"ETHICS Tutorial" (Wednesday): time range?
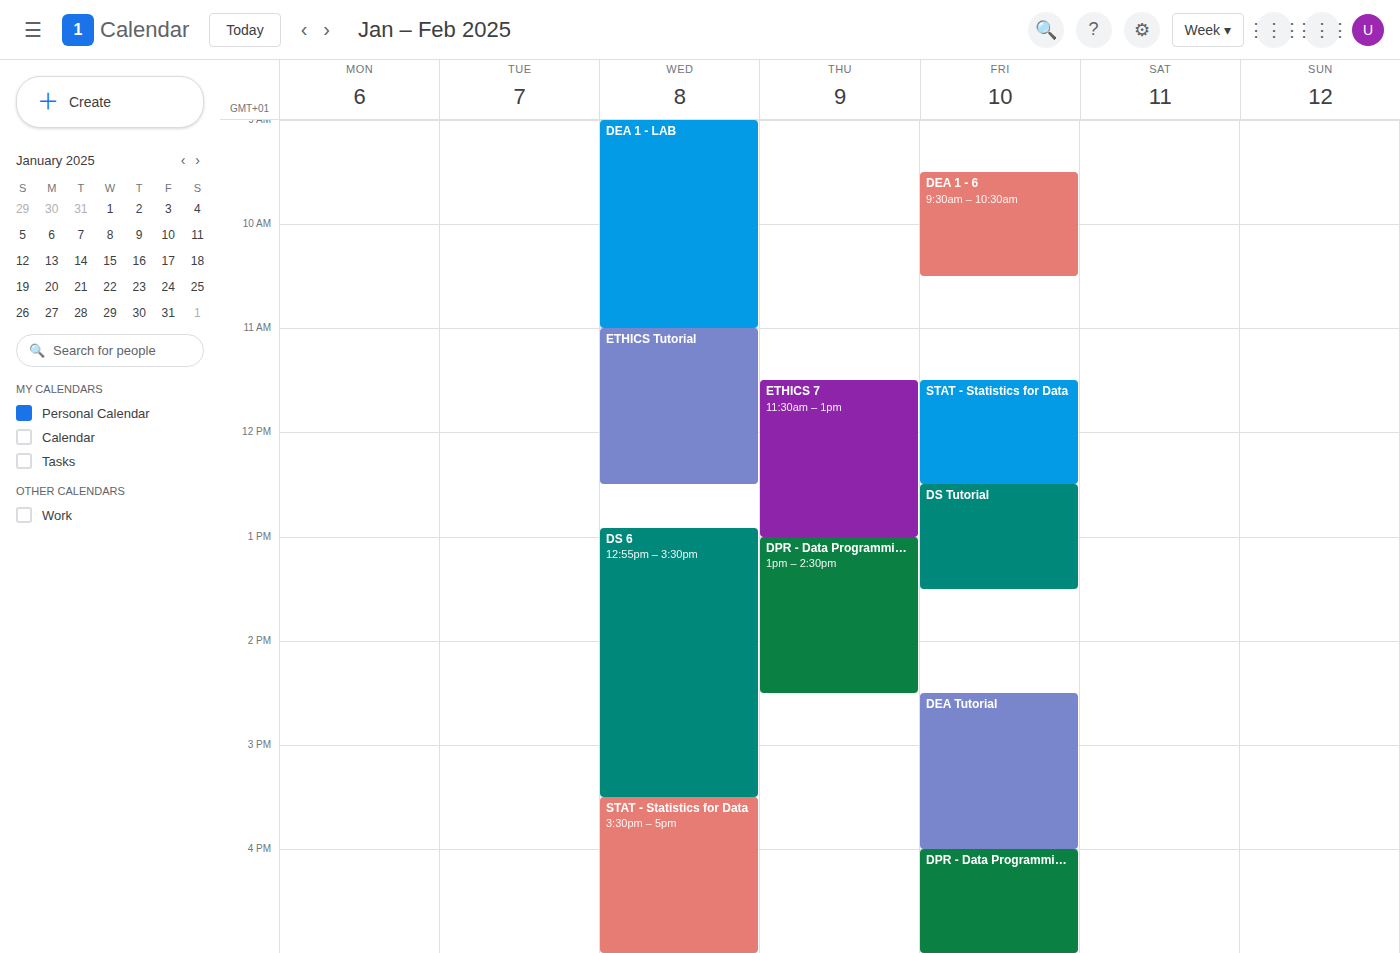
11:00 AM to 12:30 PM